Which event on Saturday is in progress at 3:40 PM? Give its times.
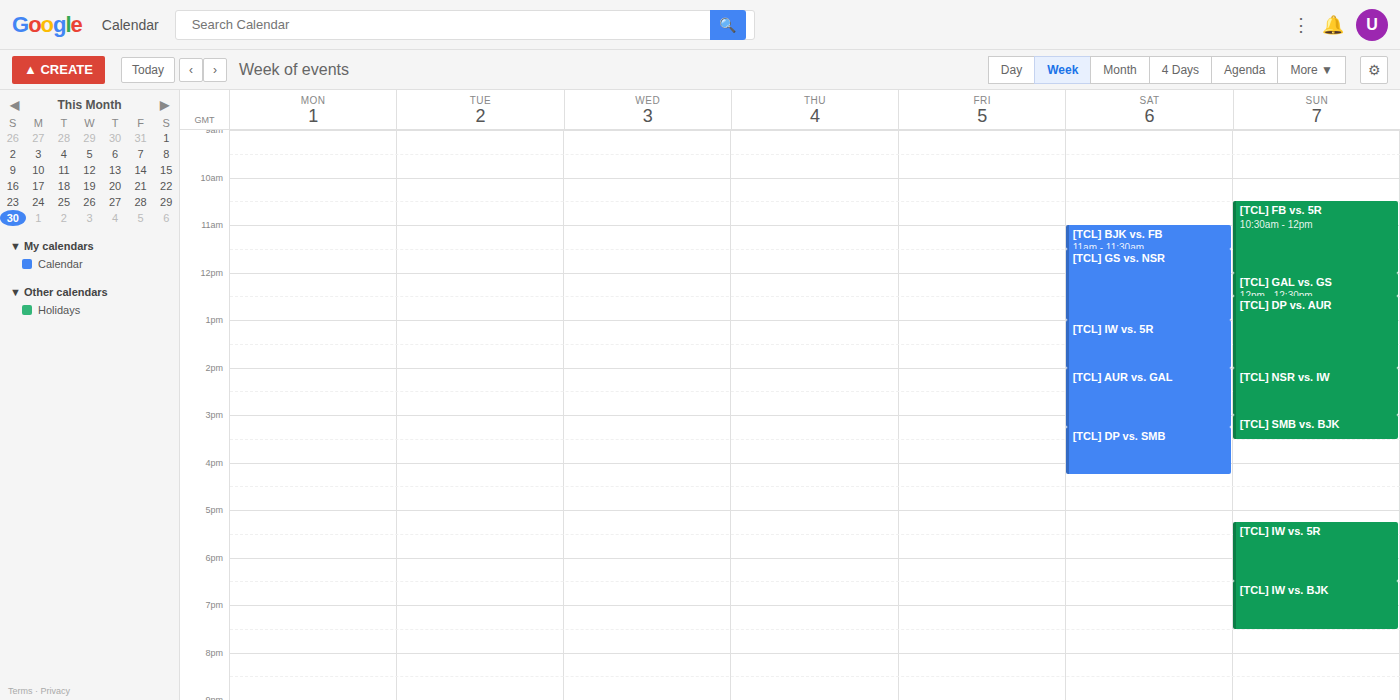
"[TCL] DP vs. SMB", 3:15 PM to 4:15 PM